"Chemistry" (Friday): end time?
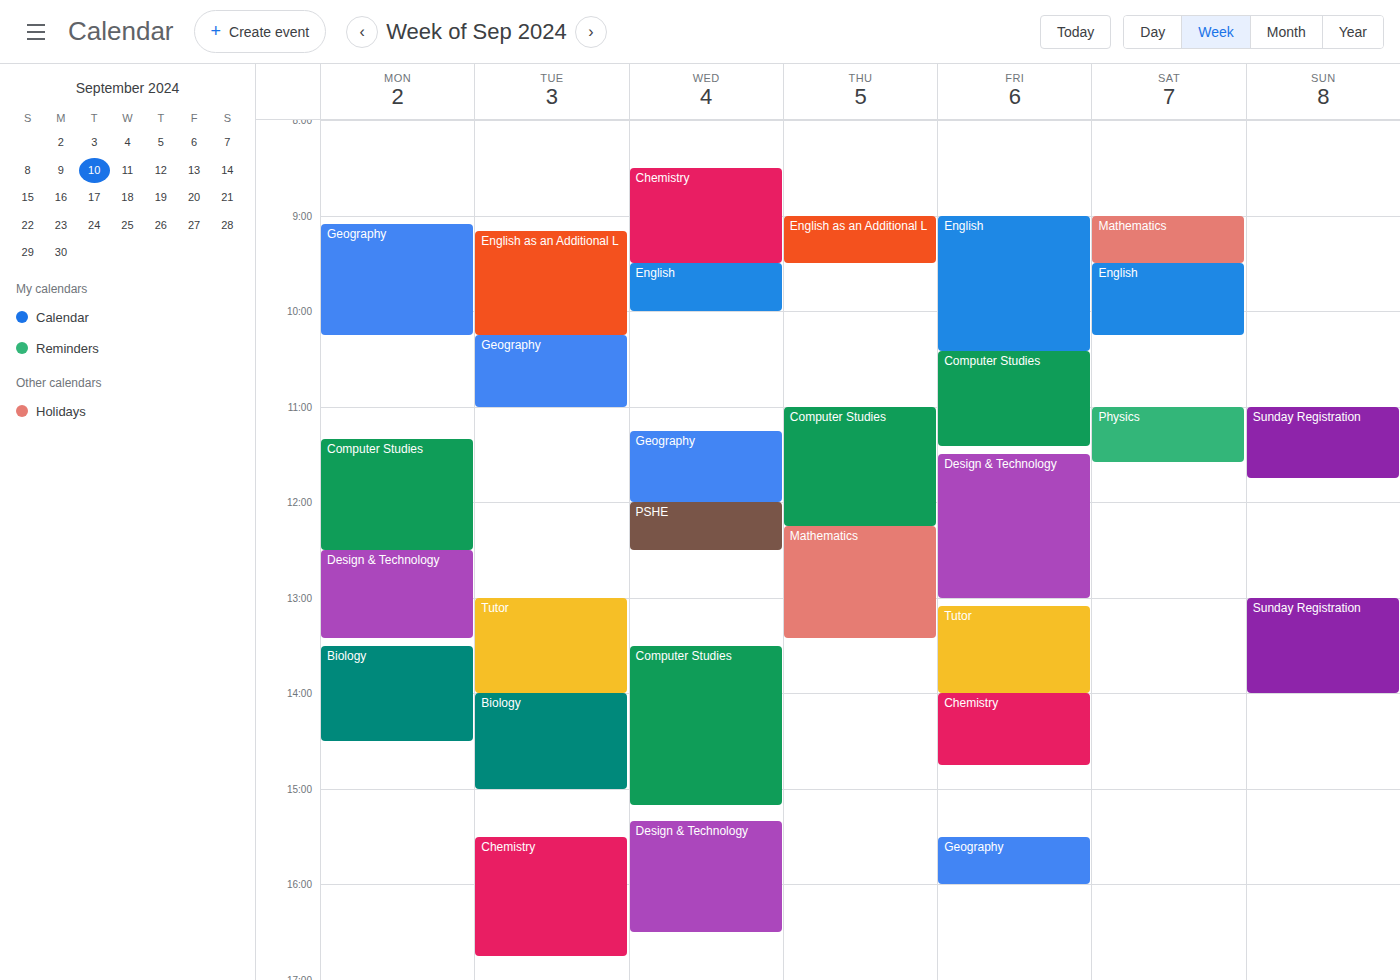
2:45 PM